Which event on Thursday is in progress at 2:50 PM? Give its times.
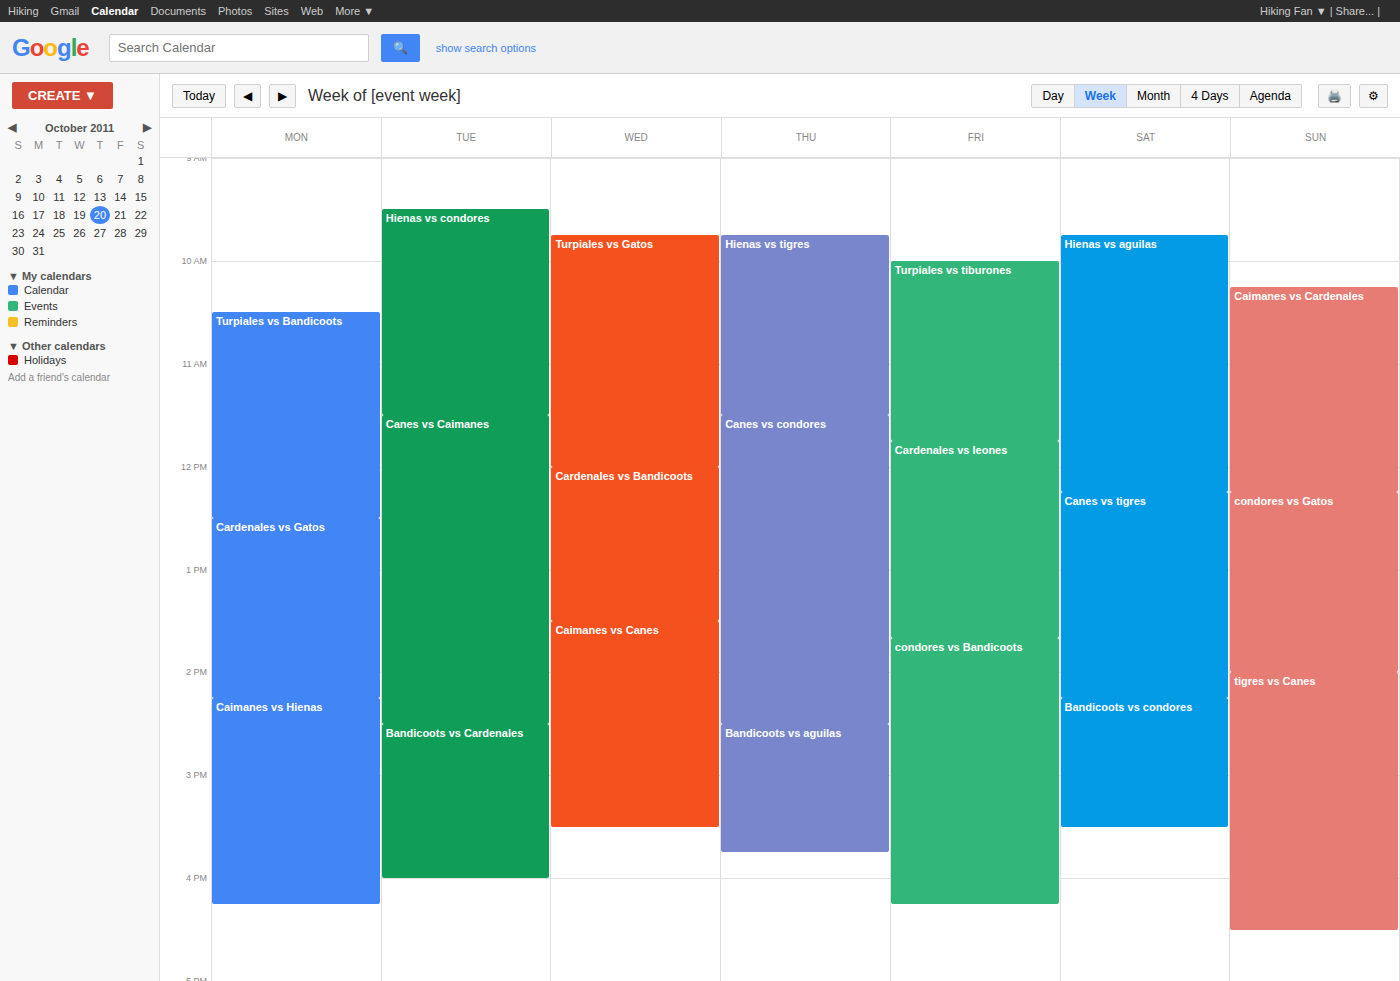
"Bandicoots vs aguilas", 2:30 PM to 3:45 PM